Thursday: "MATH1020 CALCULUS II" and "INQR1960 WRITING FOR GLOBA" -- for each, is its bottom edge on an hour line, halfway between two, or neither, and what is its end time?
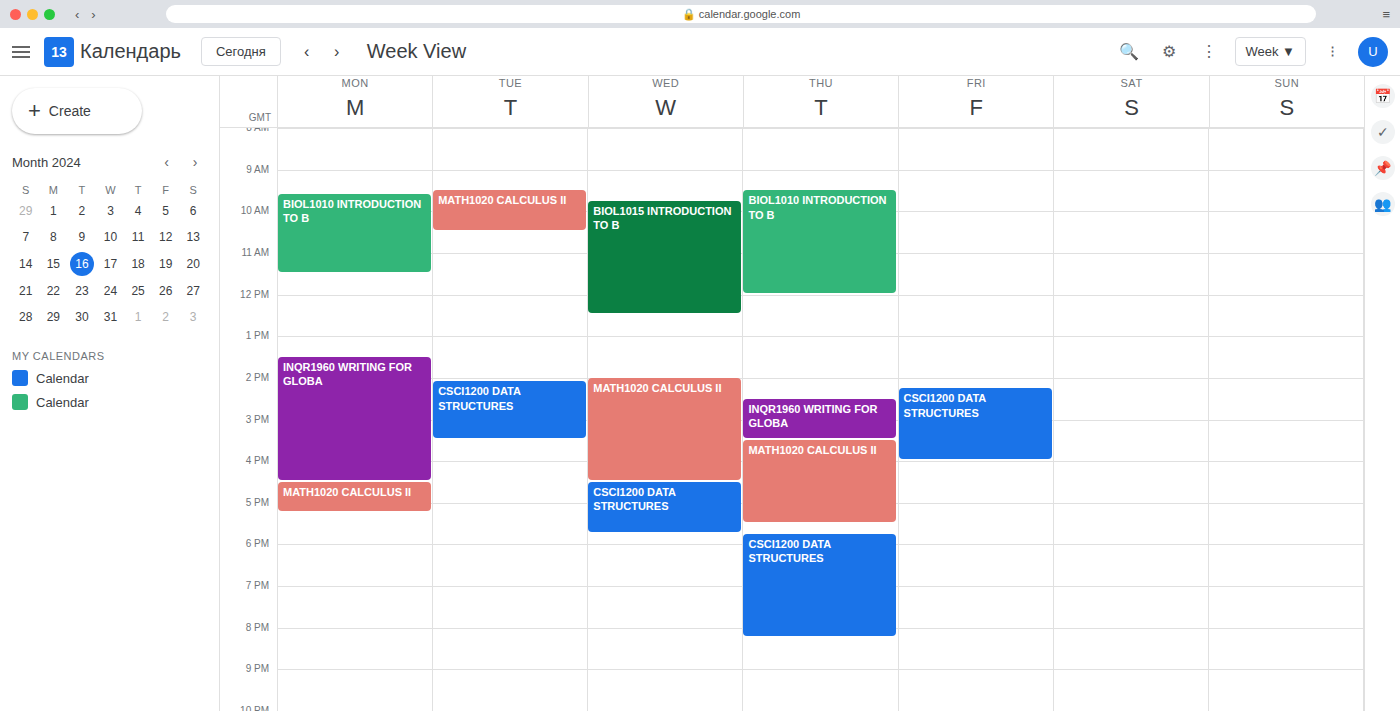
"MATH1020 CALCULUS II": 5:30 PM, halfway between the 5 PM and 6 PM lines. "INQR1960 WRITING FOR GLOBA": 3:30 PM, halfway between the 3 PM and 4 PM lines.